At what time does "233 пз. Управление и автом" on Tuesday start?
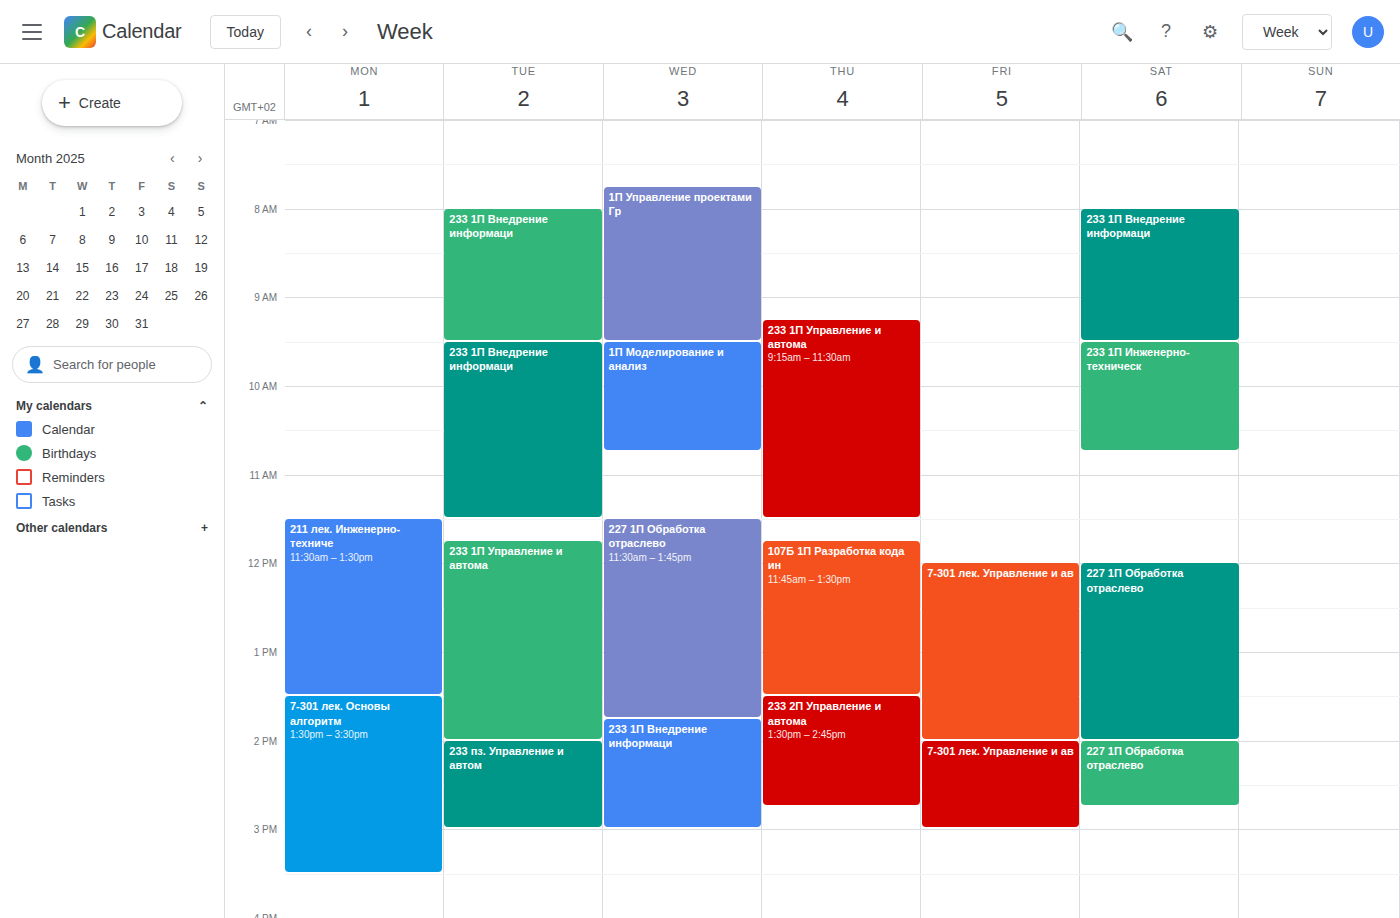
2:00 PM